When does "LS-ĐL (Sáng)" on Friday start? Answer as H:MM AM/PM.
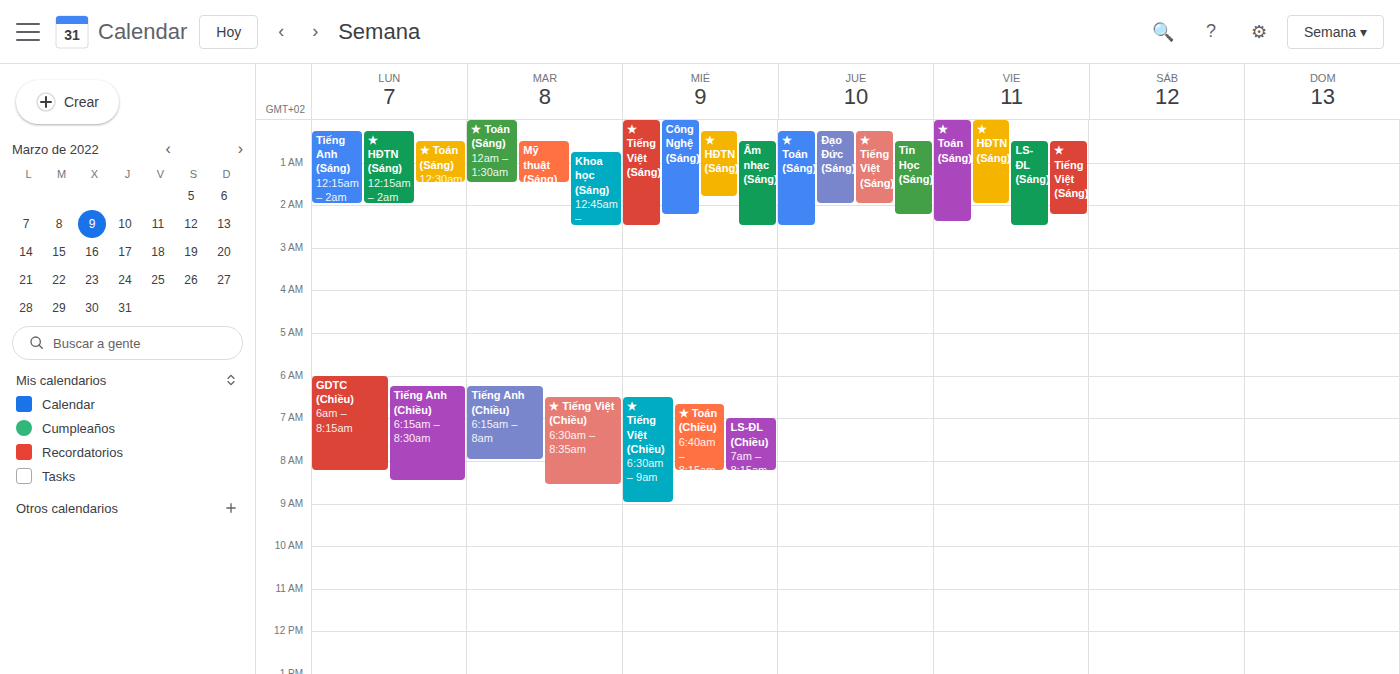
12:30 AM